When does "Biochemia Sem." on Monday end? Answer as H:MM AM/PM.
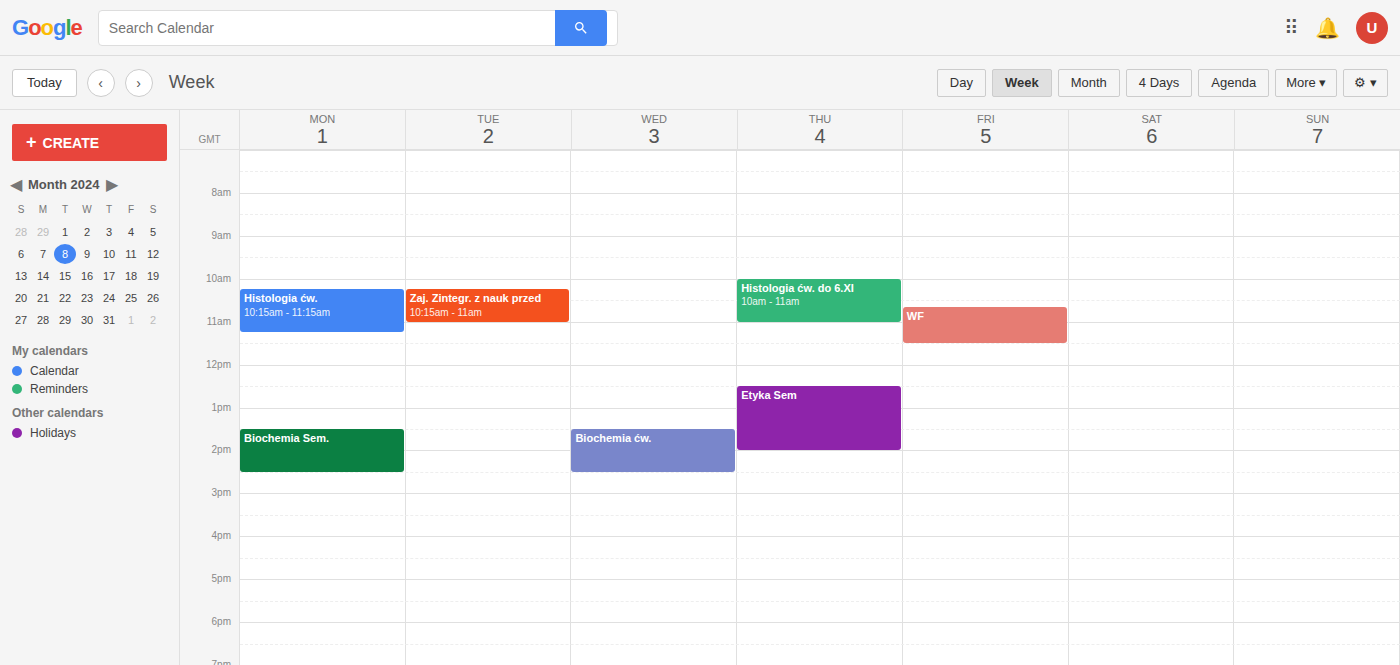
2:30 PM